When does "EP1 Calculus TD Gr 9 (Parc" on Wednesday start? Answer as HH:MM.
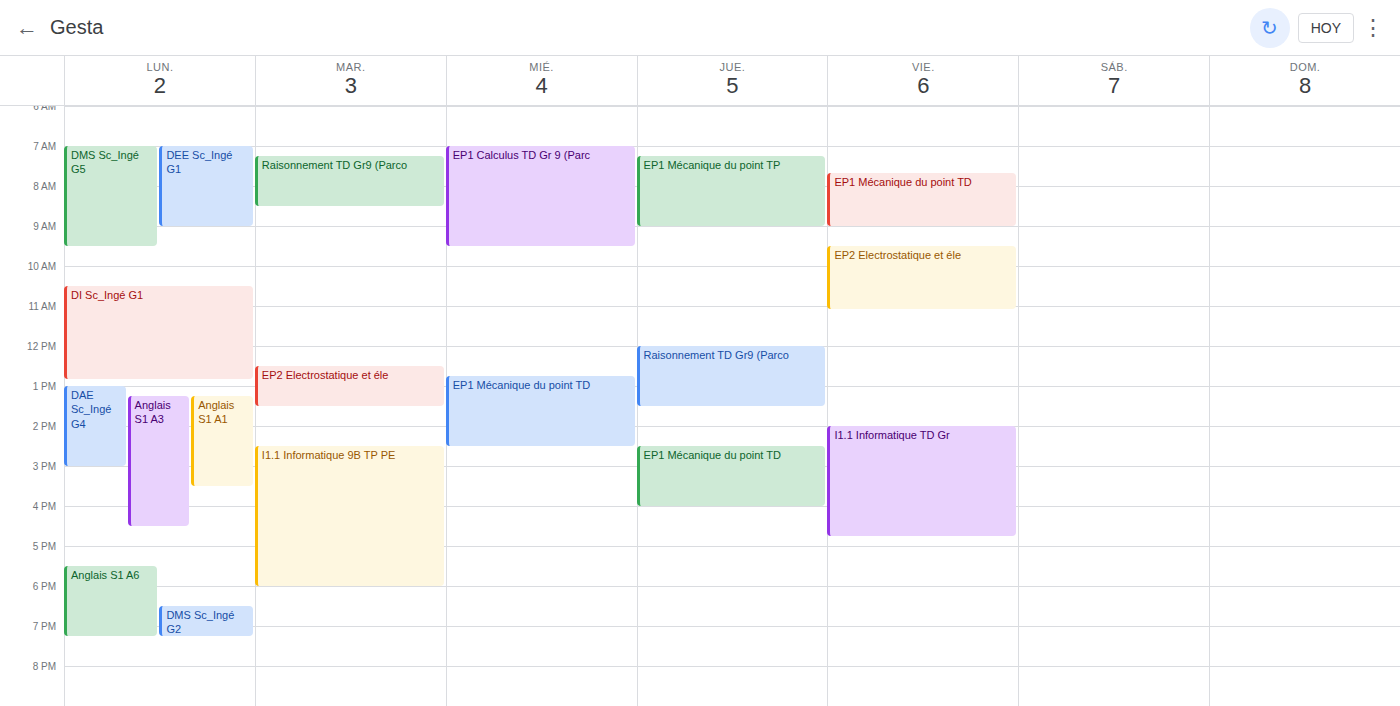
07:00